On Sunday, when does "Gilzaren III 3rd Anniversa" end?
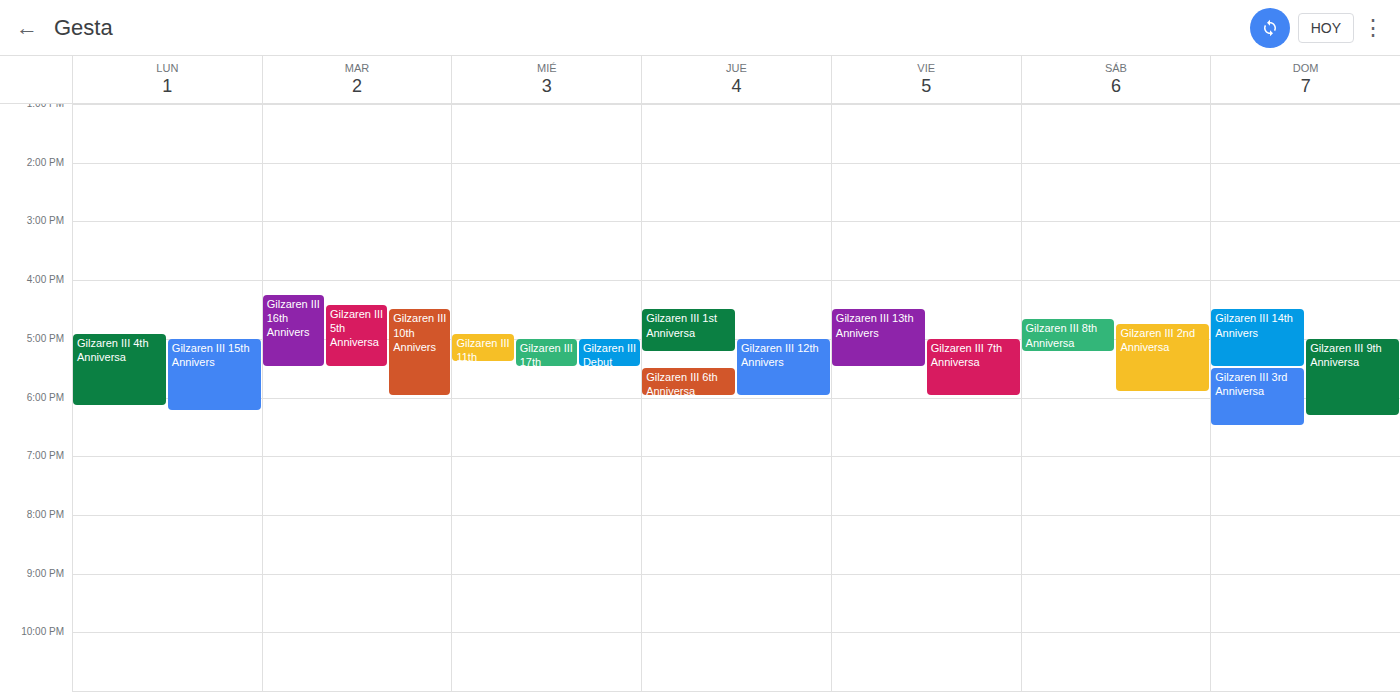
6:30 PM